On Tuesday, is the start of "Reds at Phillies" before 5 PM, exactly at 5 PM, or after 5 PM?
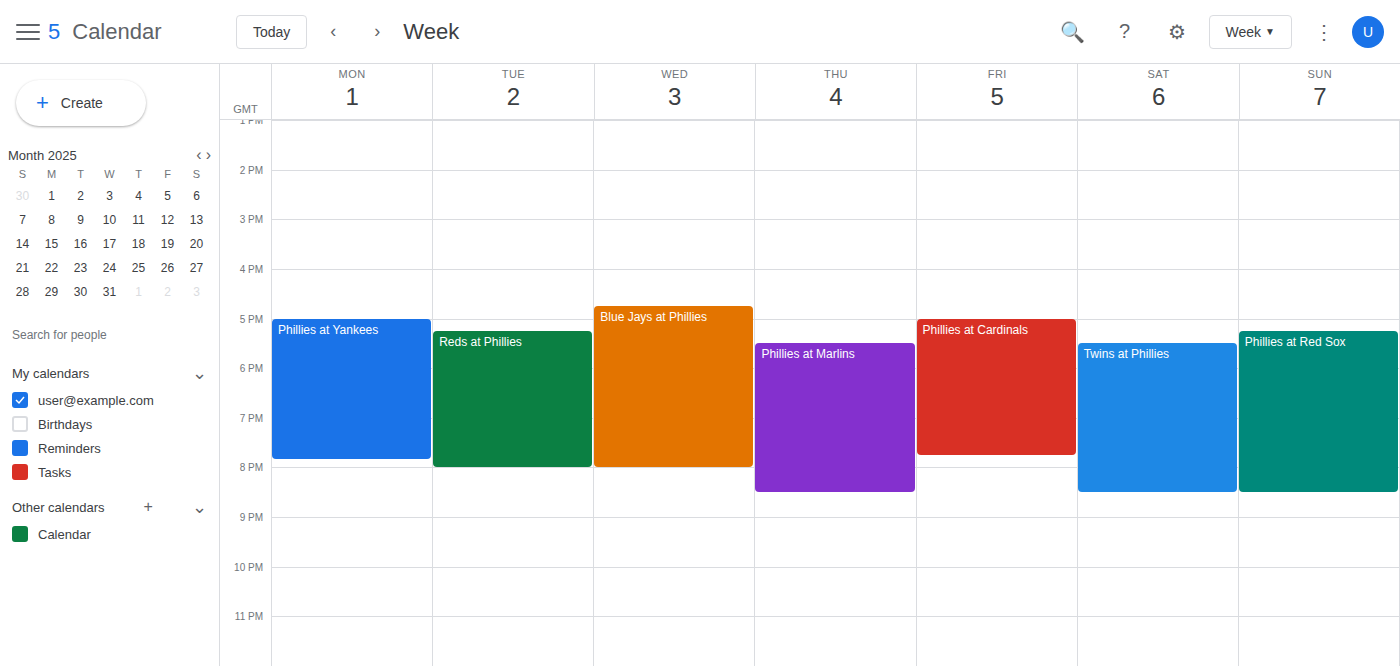
5:15 PM -- after 5 PM, 15 minutes below the 5 PM line.